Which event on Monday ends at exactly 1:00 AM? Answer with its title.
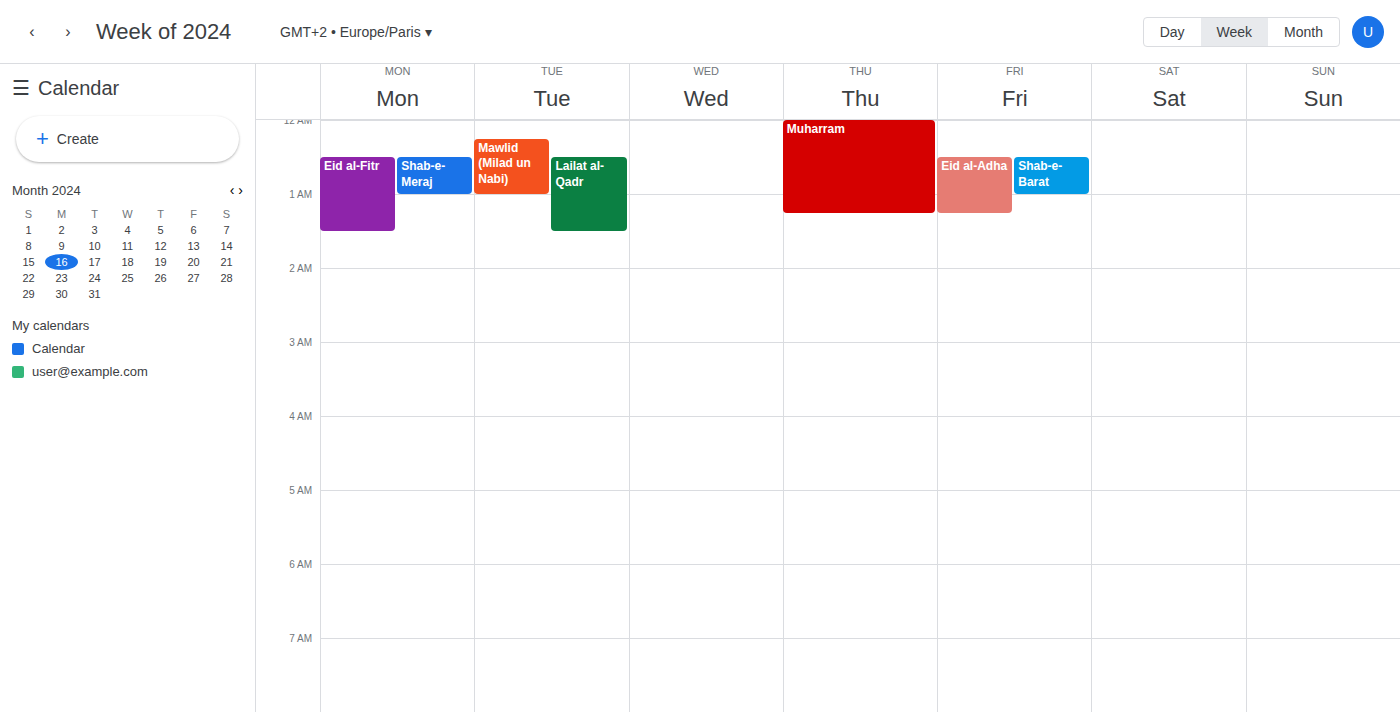
"Shab-e-Meraj"